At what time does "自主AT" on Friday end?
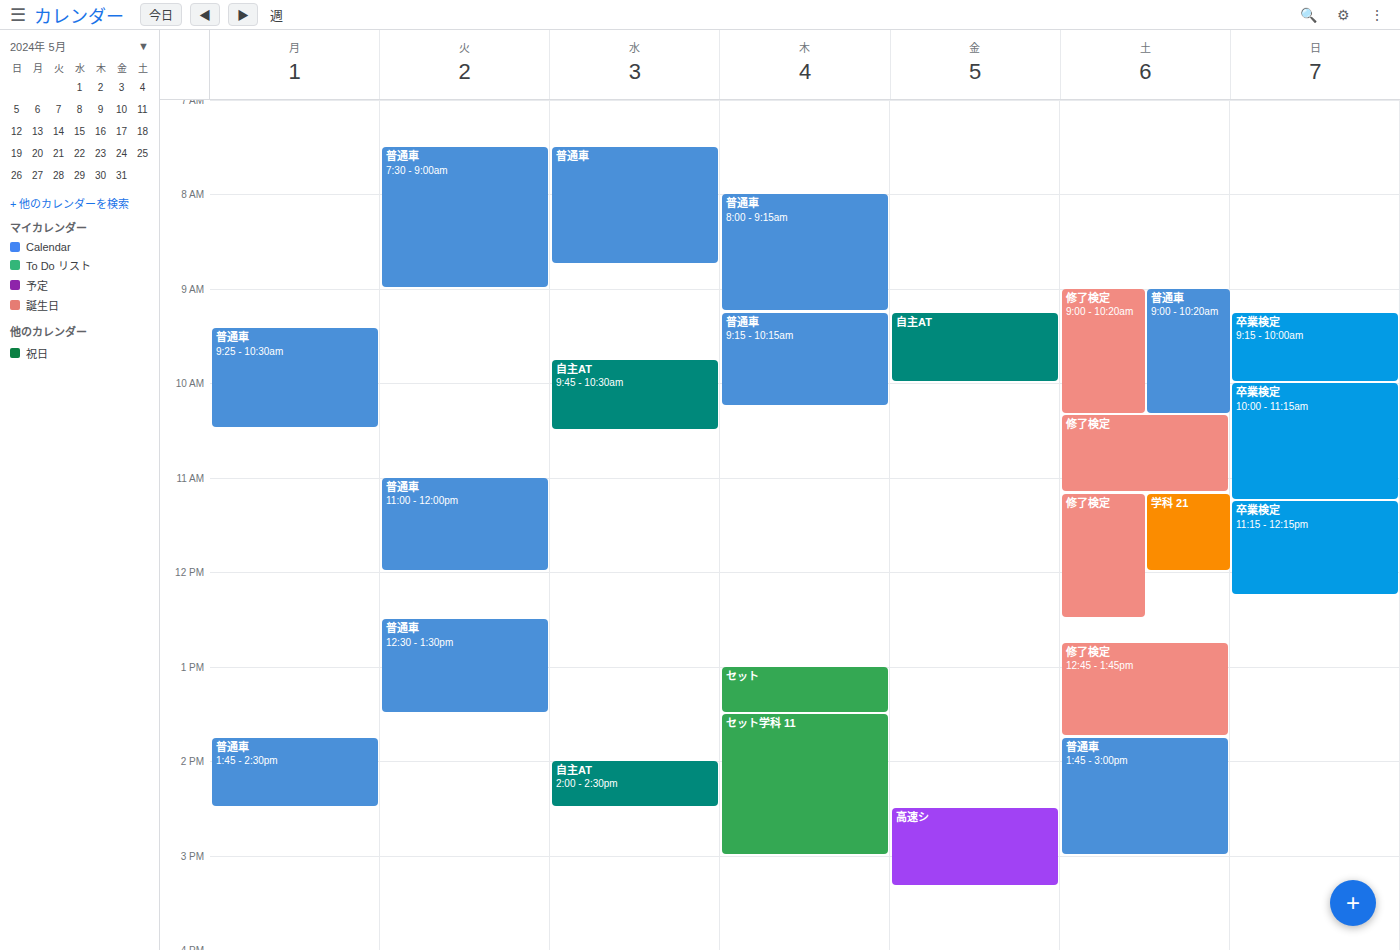
10:00